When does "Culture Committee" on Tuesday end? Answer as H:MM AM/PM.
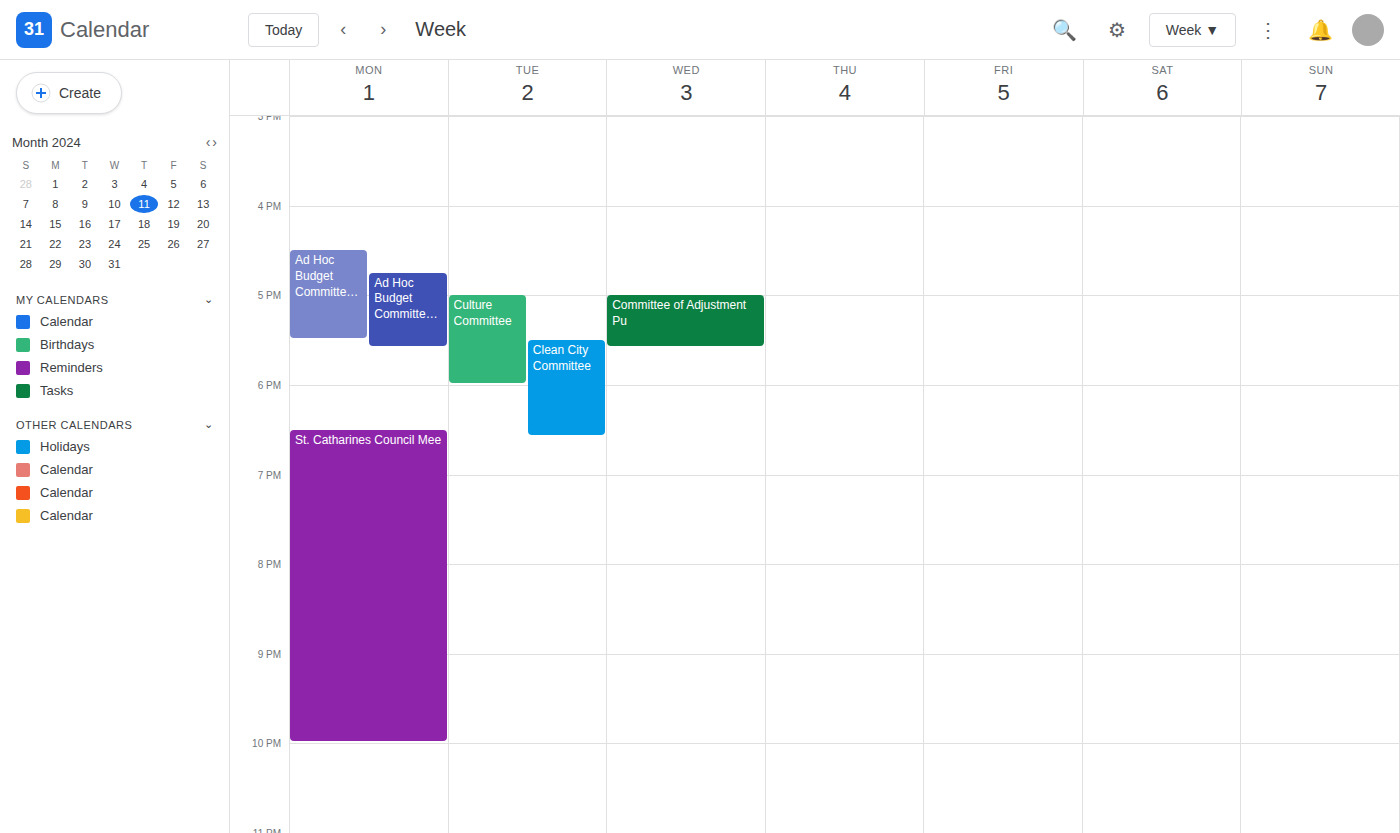
6:00 PM